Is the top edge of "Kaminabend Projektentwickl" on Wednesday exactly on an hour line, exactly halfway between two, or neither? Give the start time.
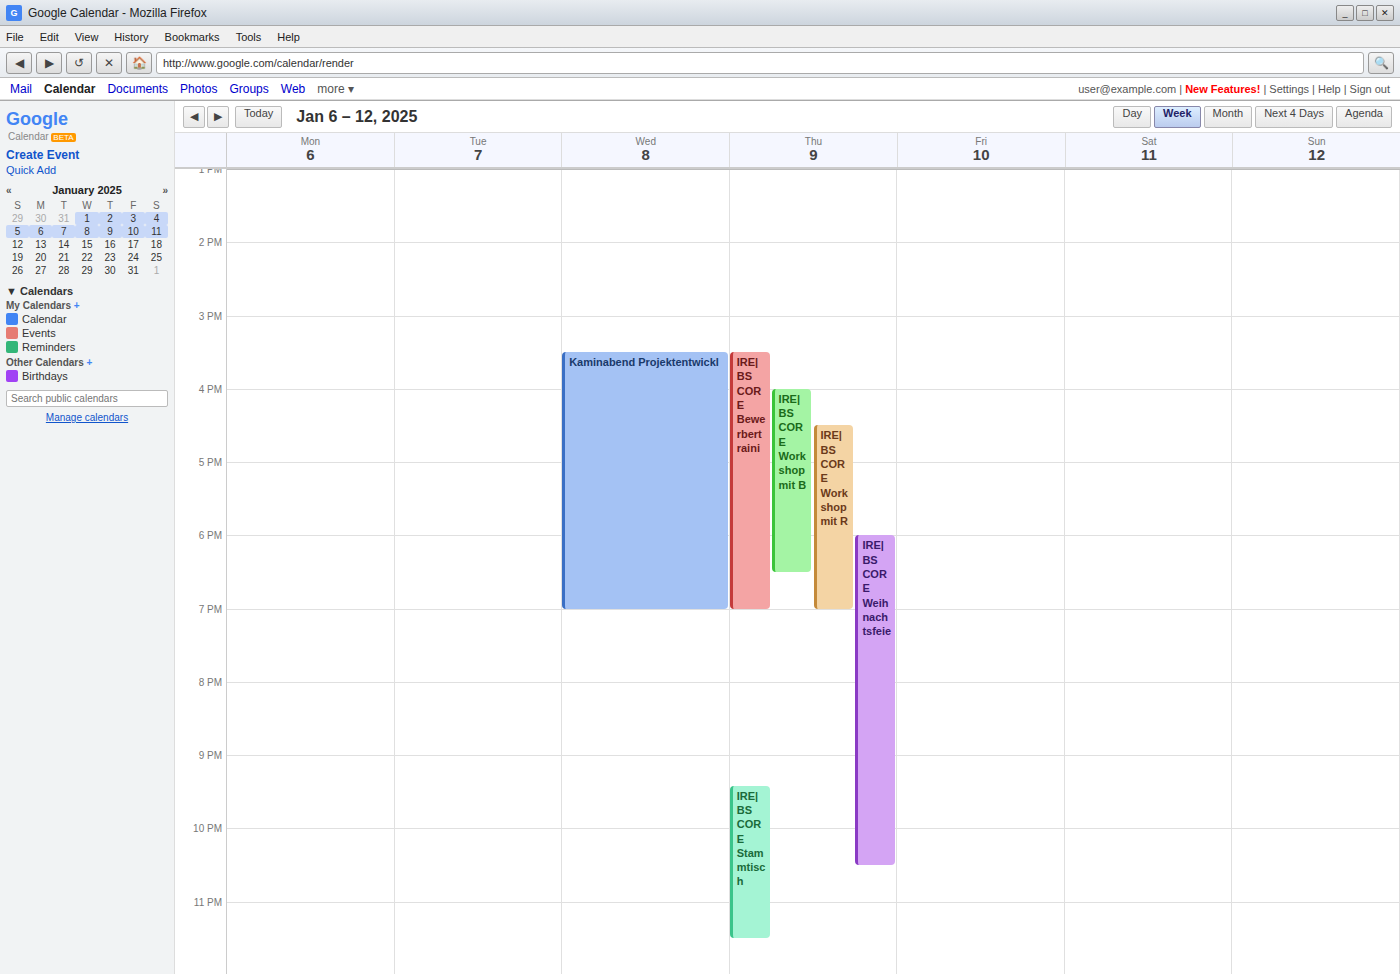
3:30 PM -- halfway between the 3 PM and 4 PM lines.